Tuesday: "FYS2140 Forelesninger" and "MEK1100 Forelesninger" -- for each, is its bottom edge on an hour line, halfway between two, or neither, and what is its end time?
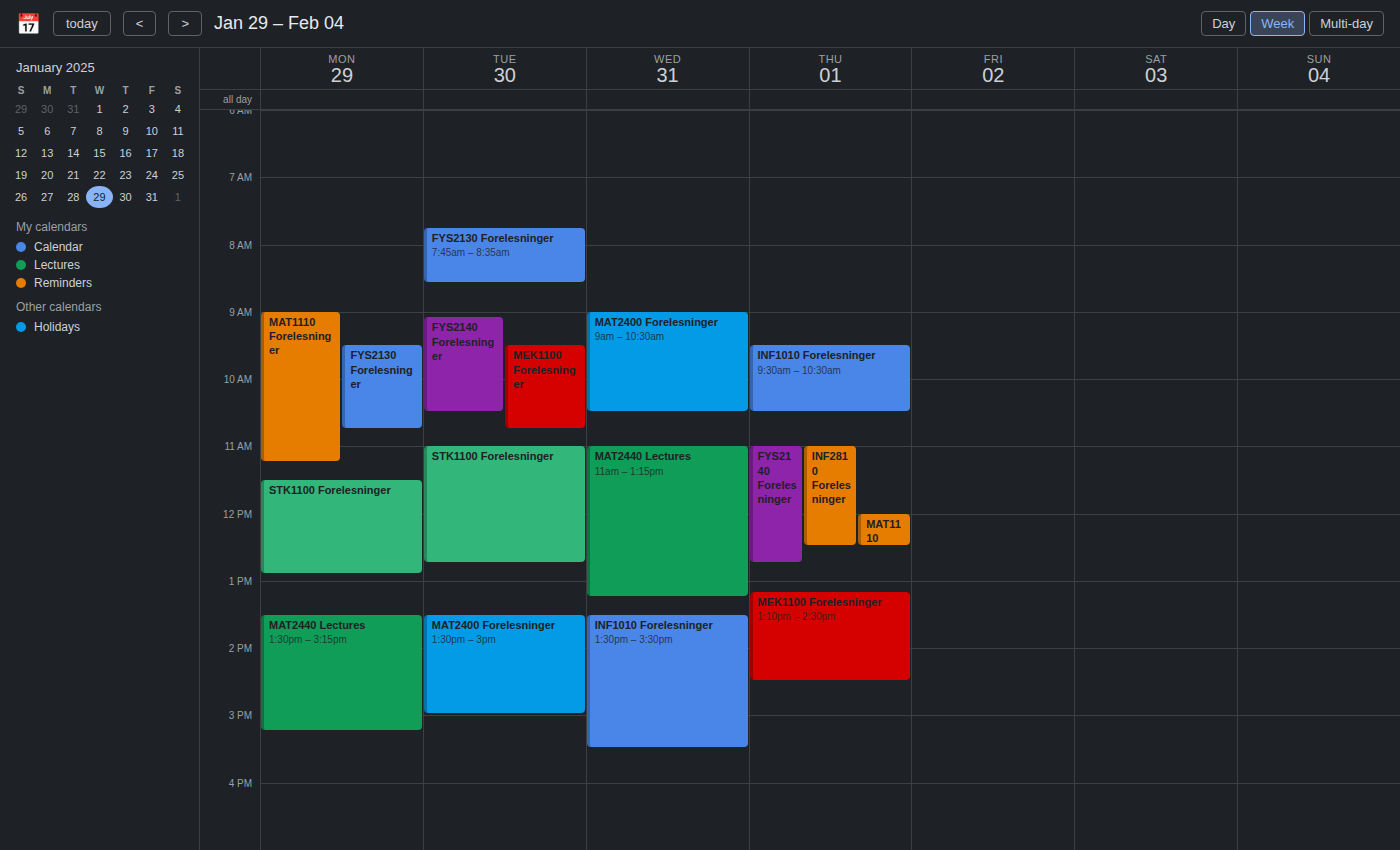
"FYS2140 Forelesninger": 10:30 AM, halfway between the 10 AM and 11 AM lines. "MEK1100 Forelesninger": 10:45 AM, neither: three quarters of the way from the 10 AM line to the 11 AM line.